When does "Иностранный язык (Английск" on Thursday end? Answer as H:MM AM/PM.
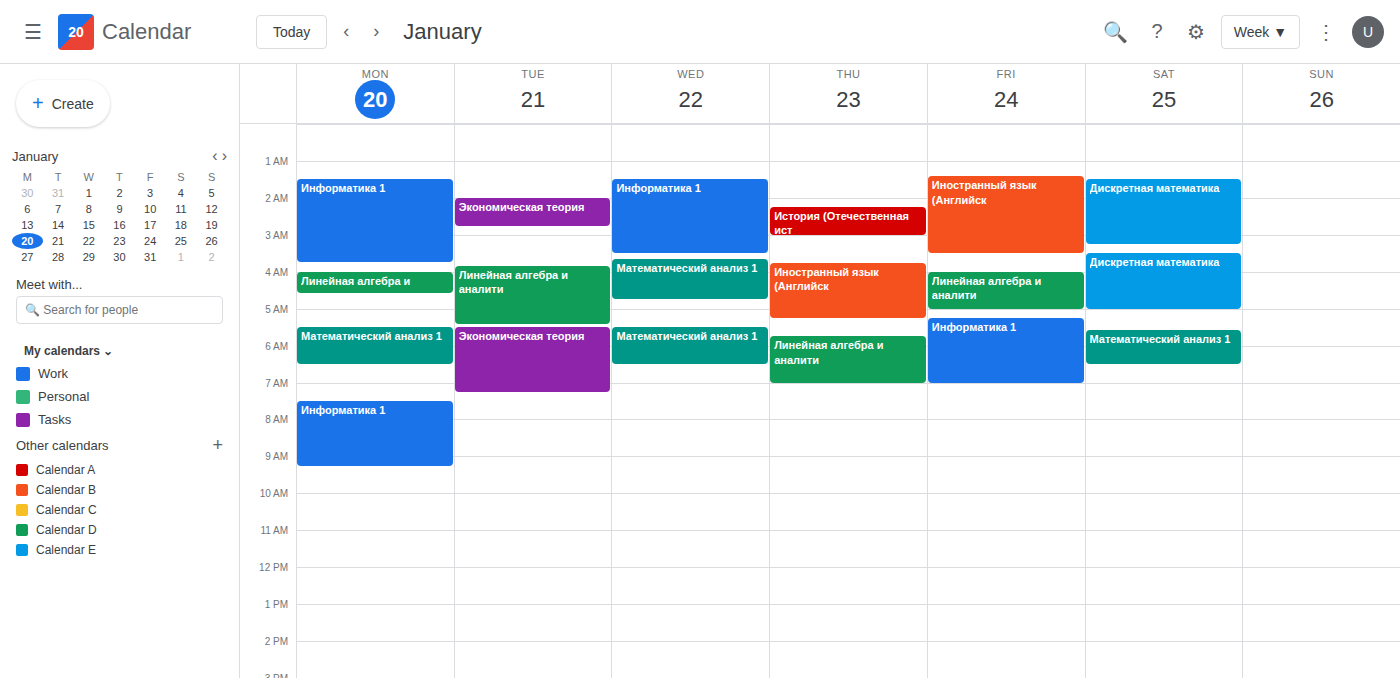
5:15 AM